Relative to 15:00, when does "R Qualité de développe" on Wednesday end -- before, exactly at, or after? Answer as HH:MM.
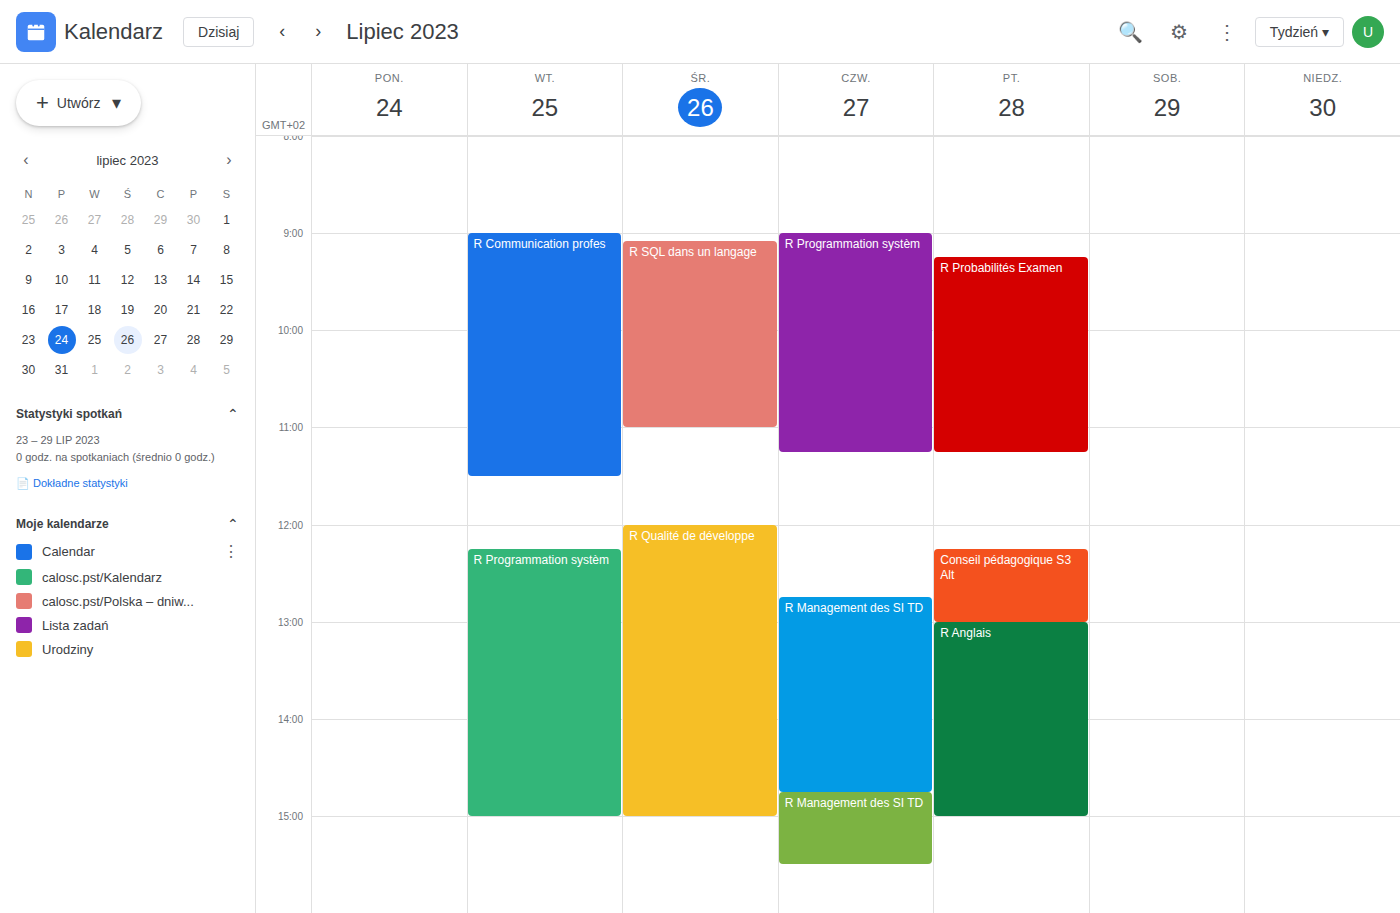
15:00 -- exactly at 15:00, on the 15:00 line.